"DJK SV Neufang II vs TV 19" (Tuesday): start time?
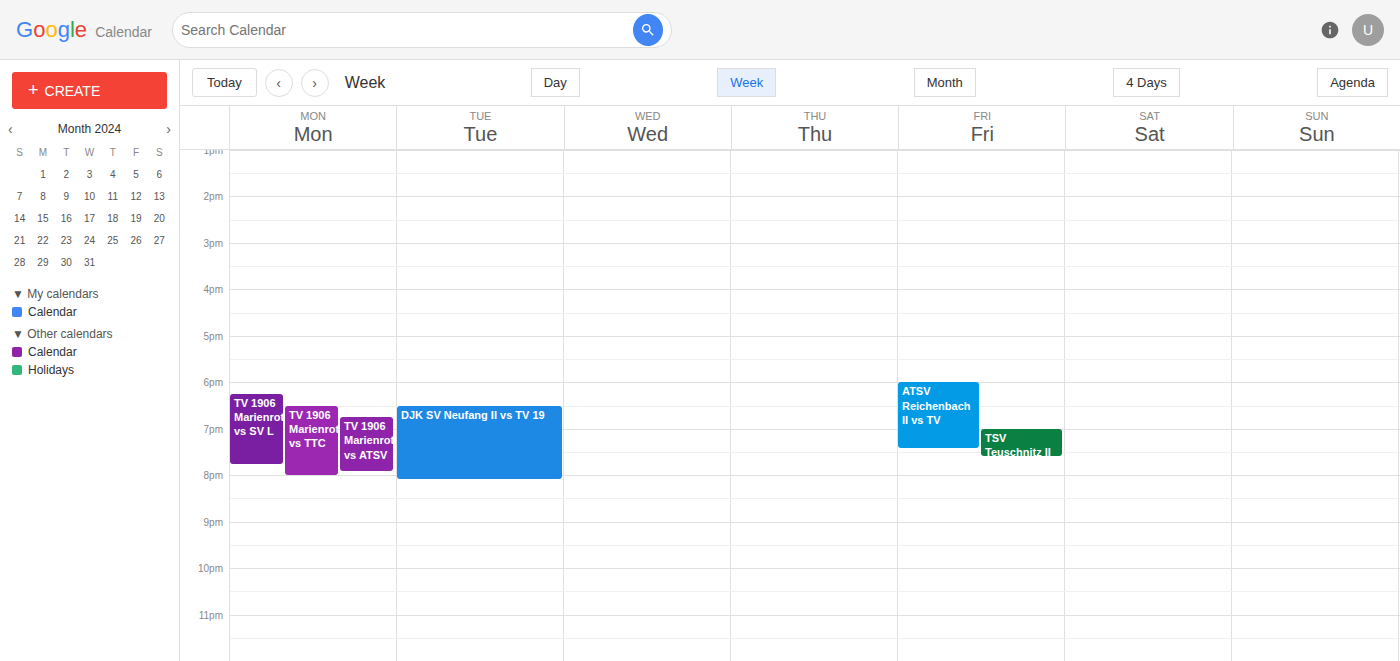
6:30 PM